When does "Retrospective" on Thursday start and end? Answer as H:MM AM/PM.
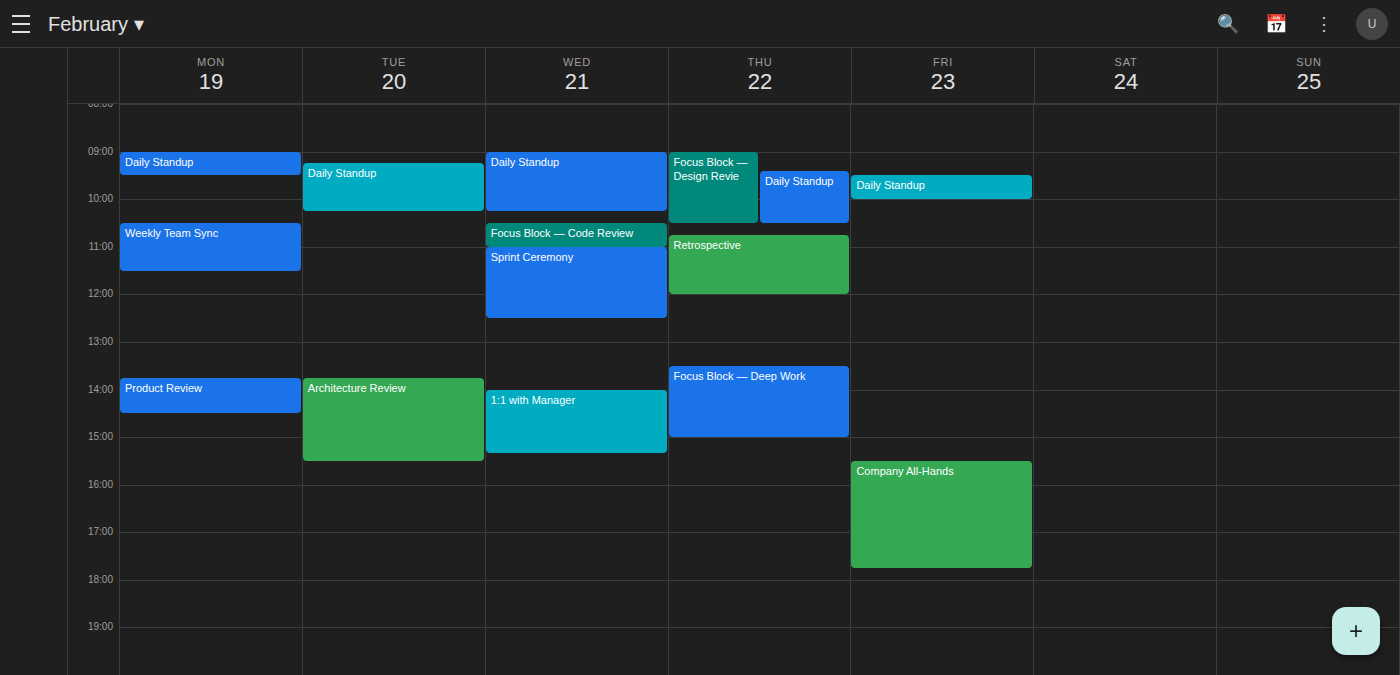
10:45 AM to 12:00 PM